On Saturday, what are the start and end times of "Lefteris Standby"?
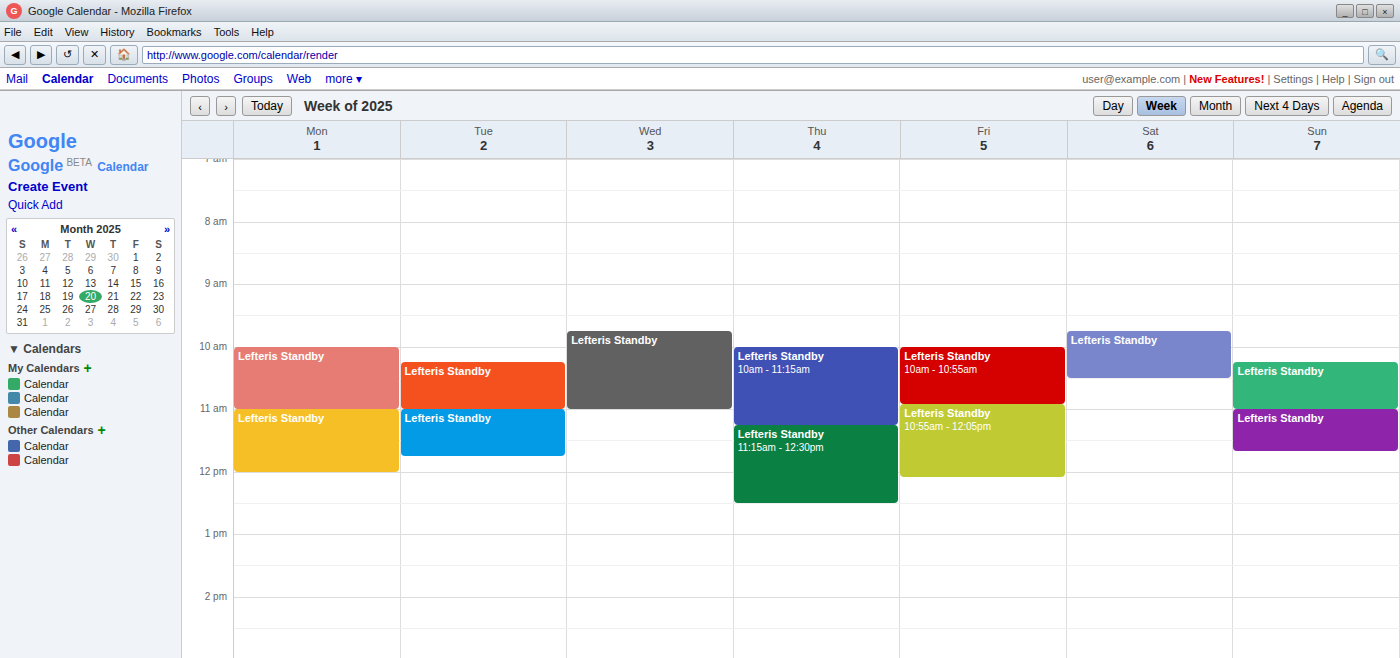
9:45 AM to 10:30 AM